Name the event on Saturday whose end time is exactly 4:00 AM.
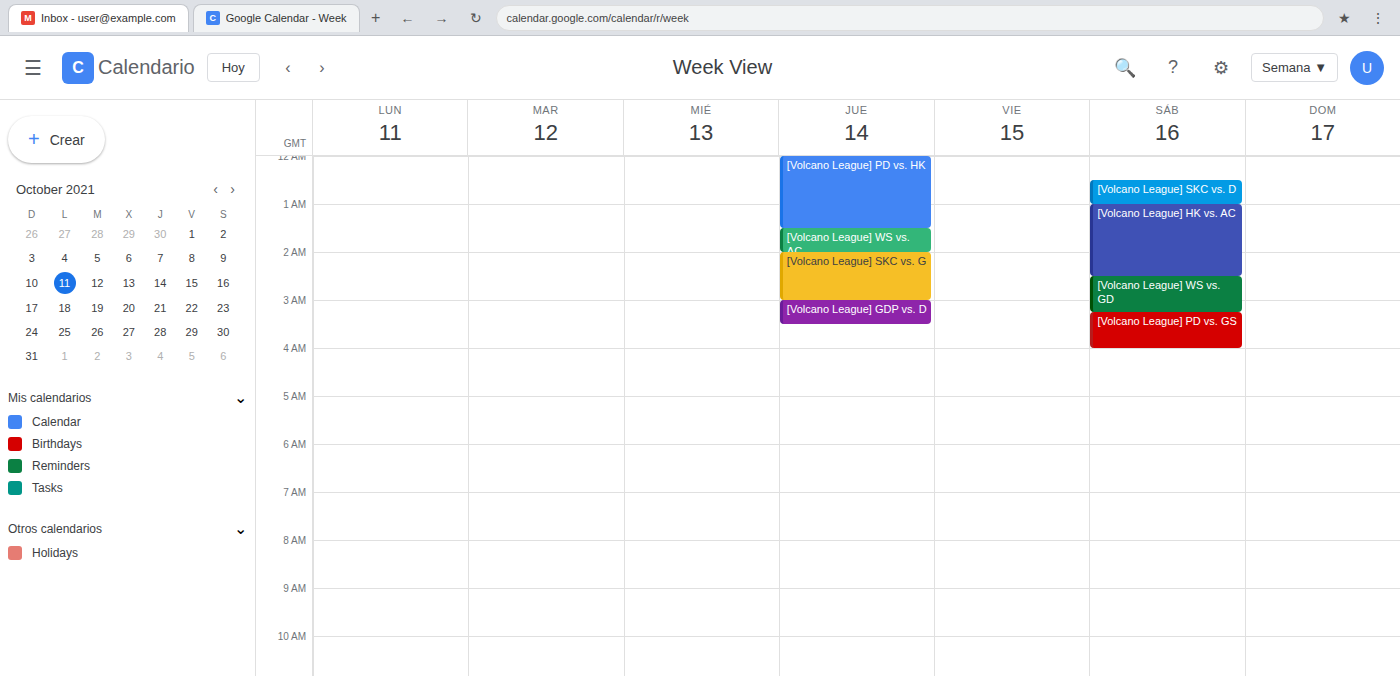
"[Volcano League] PD vs. GS"